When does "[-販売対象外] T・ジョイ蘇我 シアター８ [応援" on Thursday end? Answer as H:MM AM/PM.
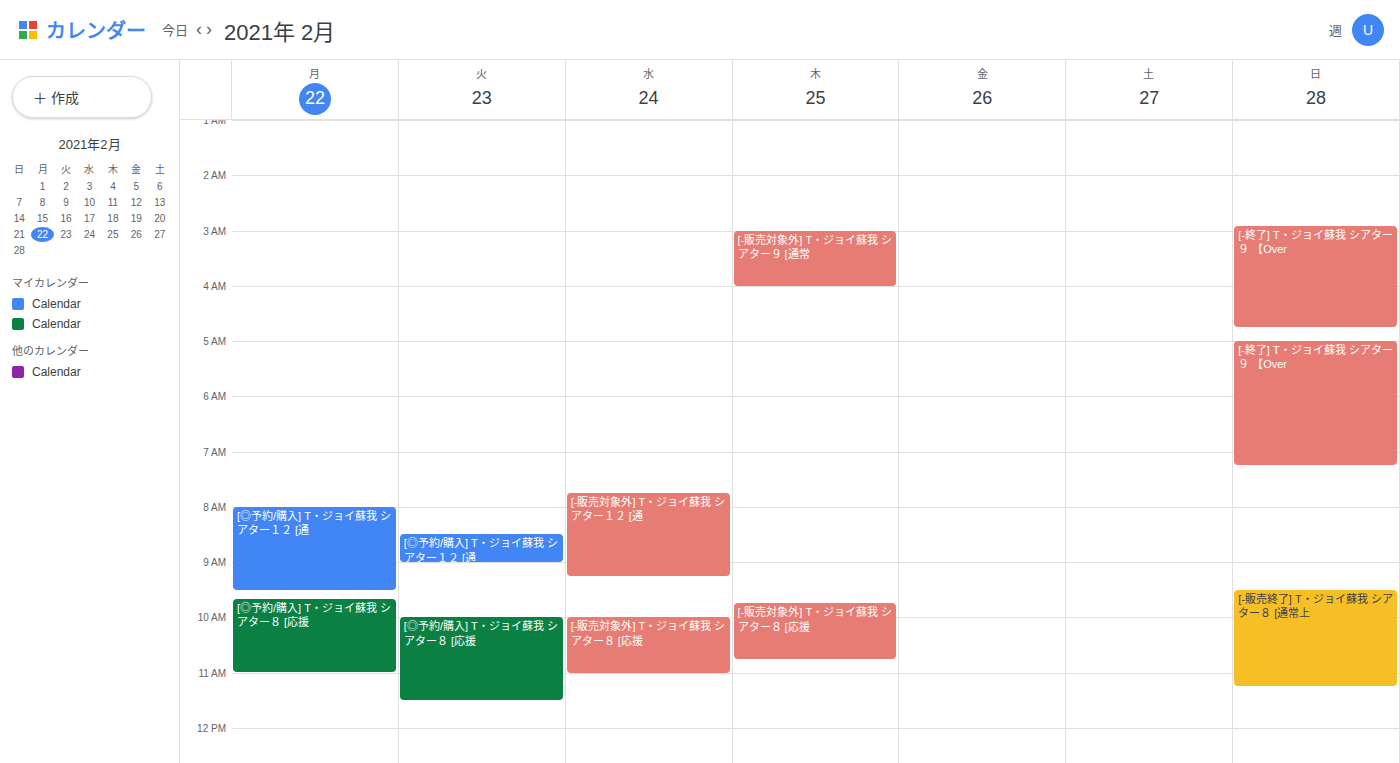
10:45 AM